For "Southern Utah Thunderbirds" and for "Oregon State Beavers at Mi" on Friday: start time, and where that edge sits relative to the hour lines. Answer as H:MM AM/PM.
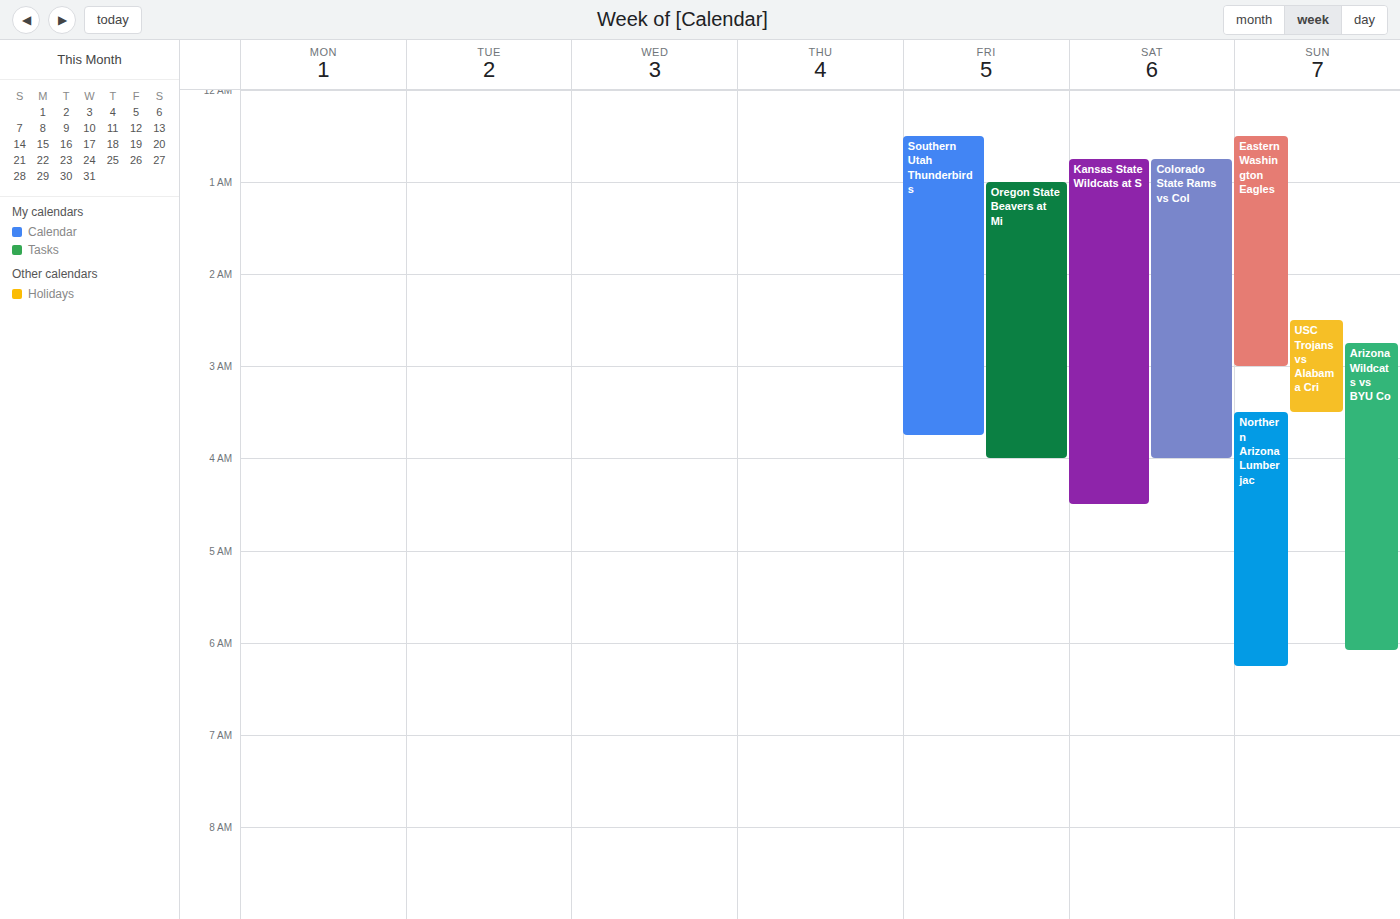
"Southern Utah Thunderbirds": 12:30 AM, halfway between the 12 AM and 1 AM lines. "Oregon State Beavers at Mi": 1:00 AM, exactly on the 1 AM line.